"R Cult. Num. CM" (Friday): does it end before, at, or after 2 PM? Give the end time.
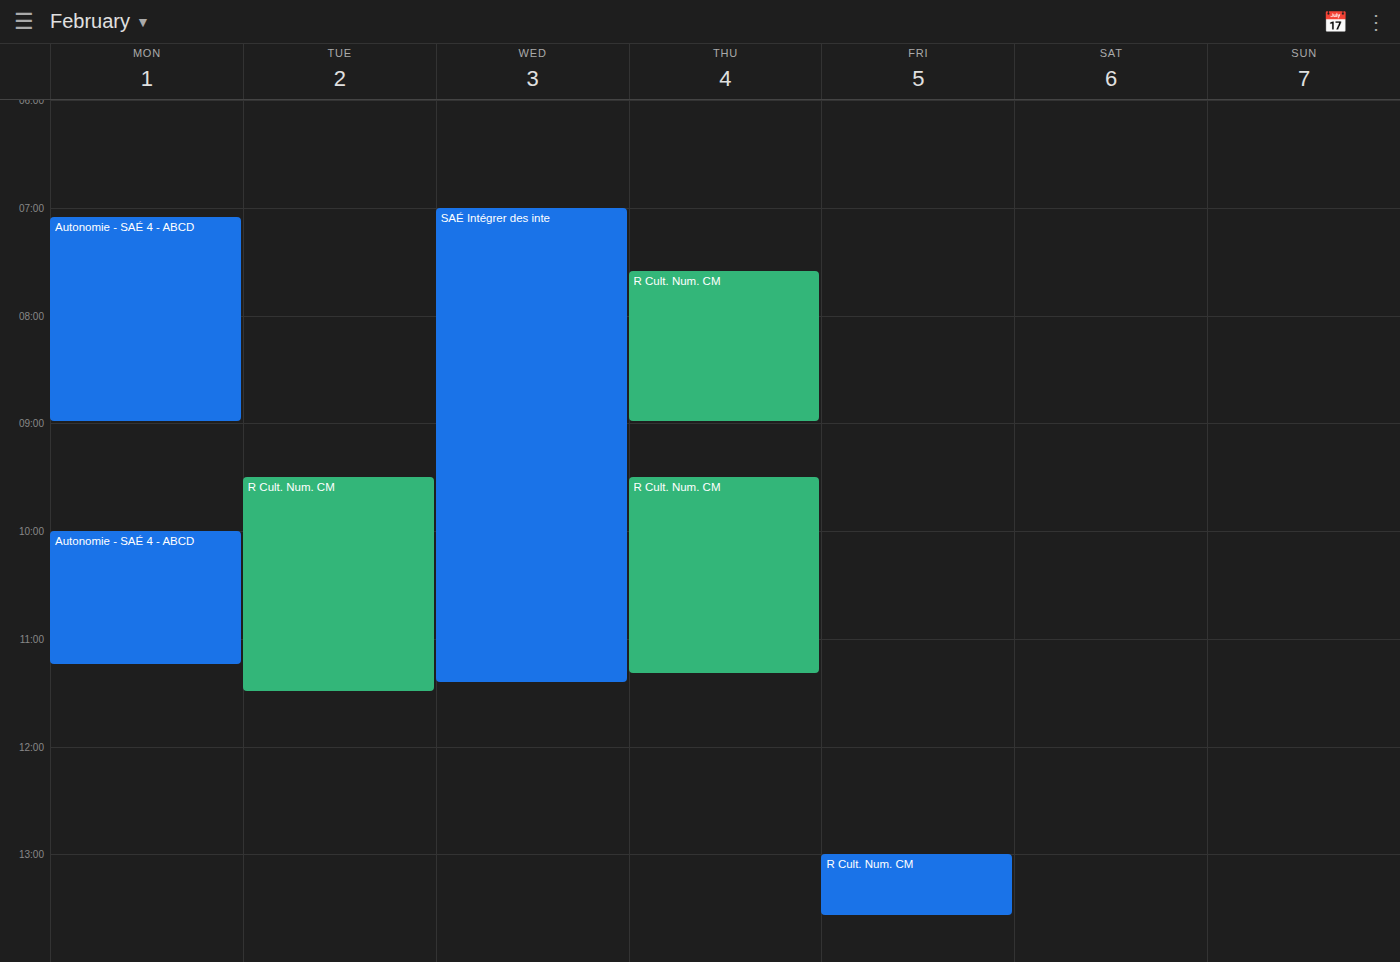
1:35 PM -- before 2 PM, 25 minutes above the 2 PM line.